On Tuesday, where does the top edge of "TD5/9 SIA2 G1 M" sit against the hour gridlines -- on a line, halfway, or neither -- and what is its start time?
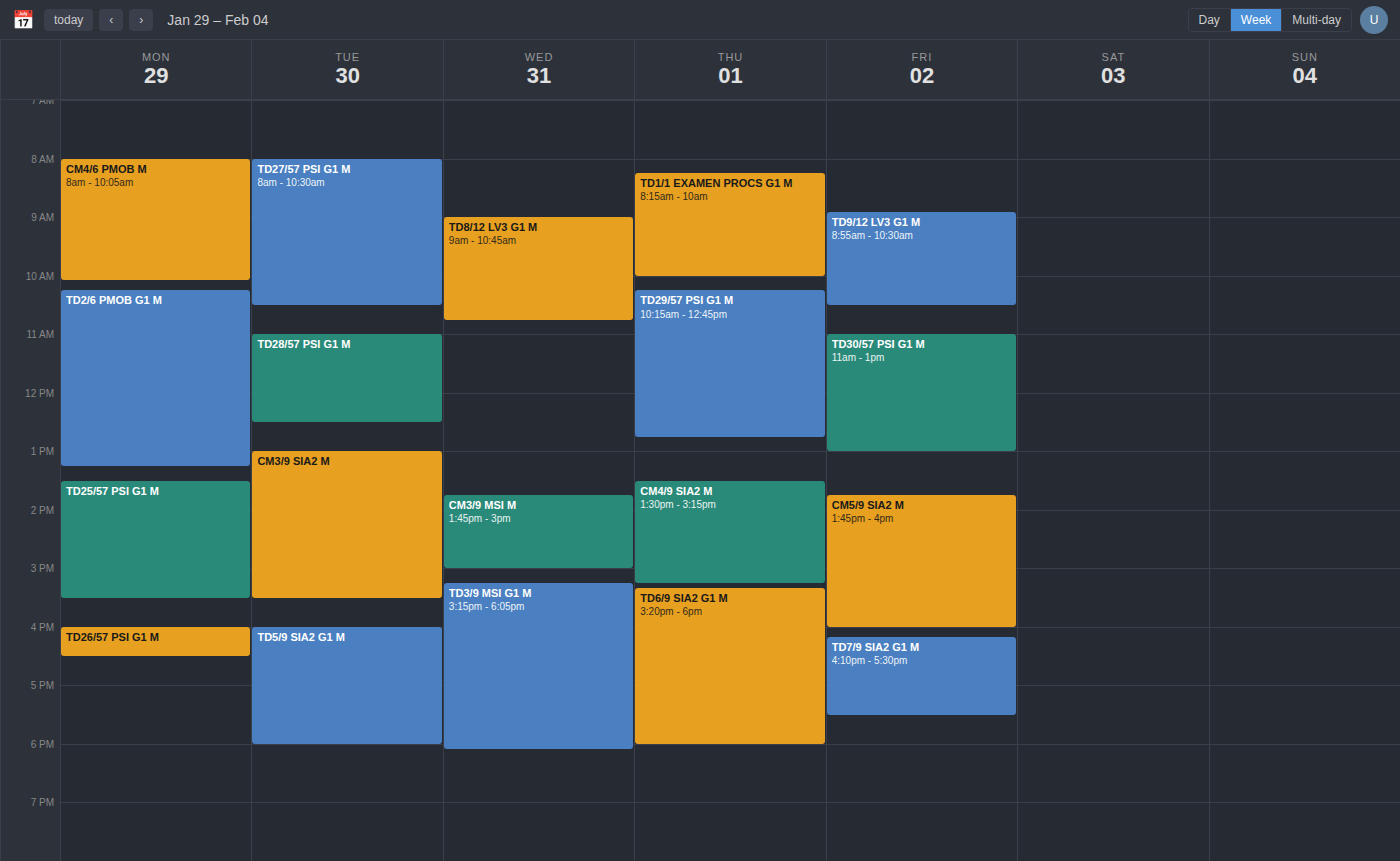
4:00 PM -- exactly on the 4 PM line.